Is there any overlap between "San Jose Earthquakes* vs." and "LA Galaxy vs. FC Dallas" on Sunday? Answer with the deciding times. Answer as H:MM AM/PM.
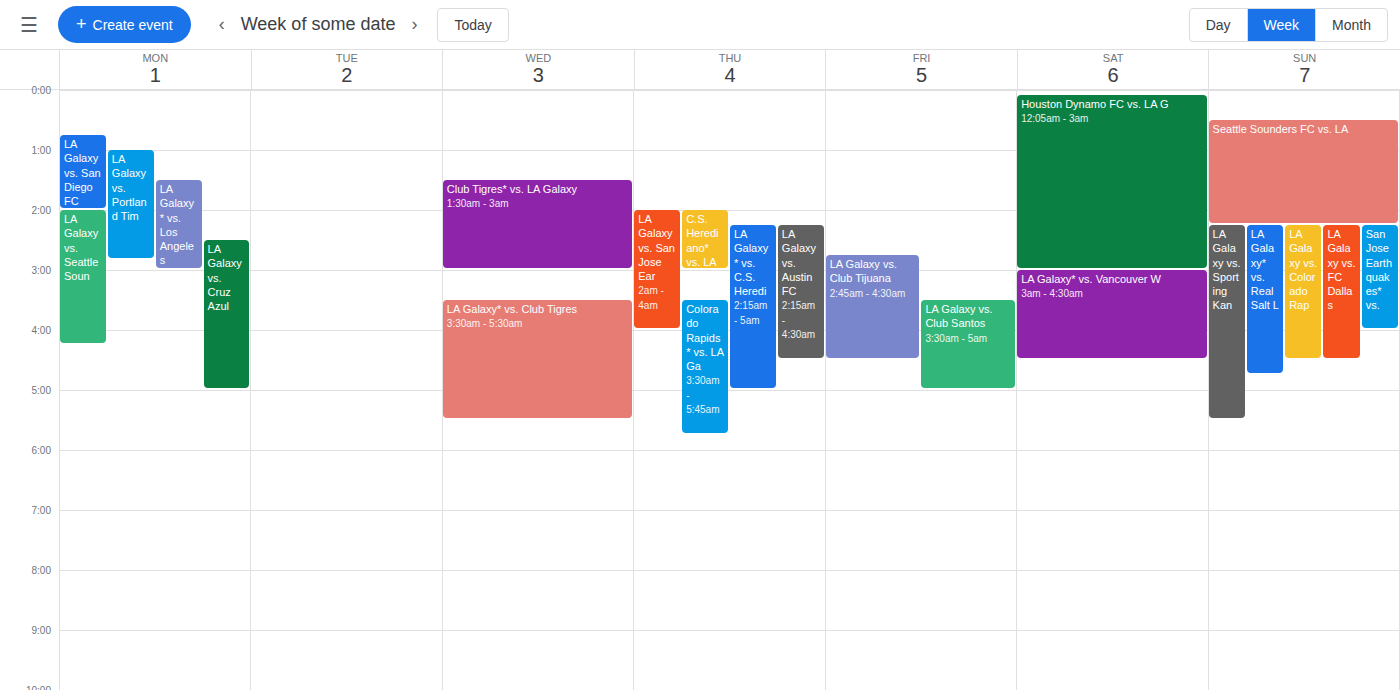
"LA Galaxy vs. FC Dallas" starts at 2:15 AM, before "San Jose Earthquakes* vs." ends at 4:00 AM -- they overlap.